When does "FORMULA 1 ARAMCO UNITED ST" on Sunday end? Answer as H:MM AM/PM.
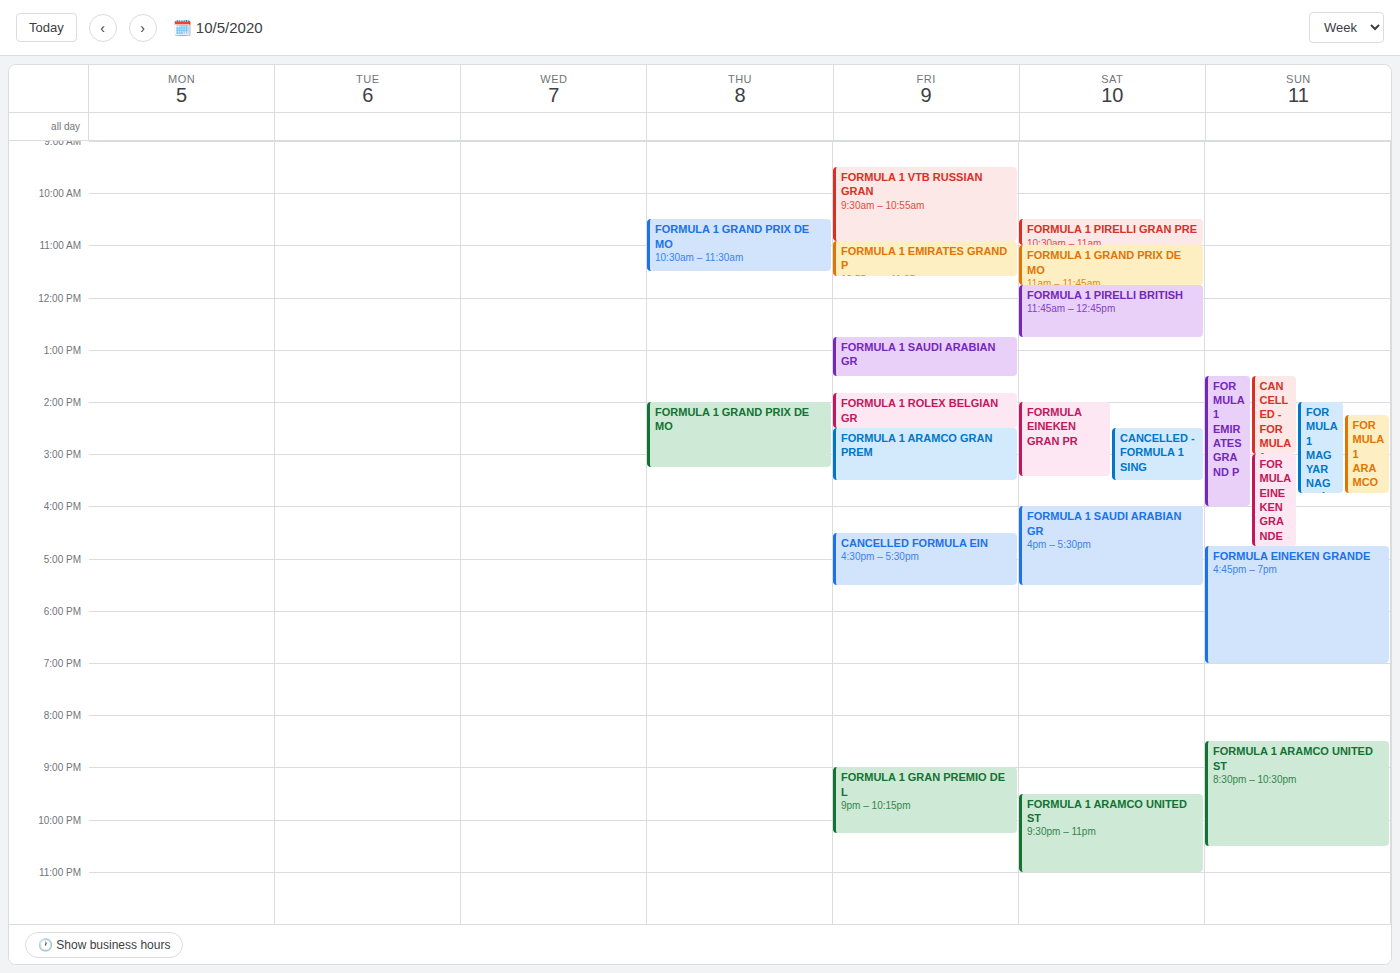
10:30 PM